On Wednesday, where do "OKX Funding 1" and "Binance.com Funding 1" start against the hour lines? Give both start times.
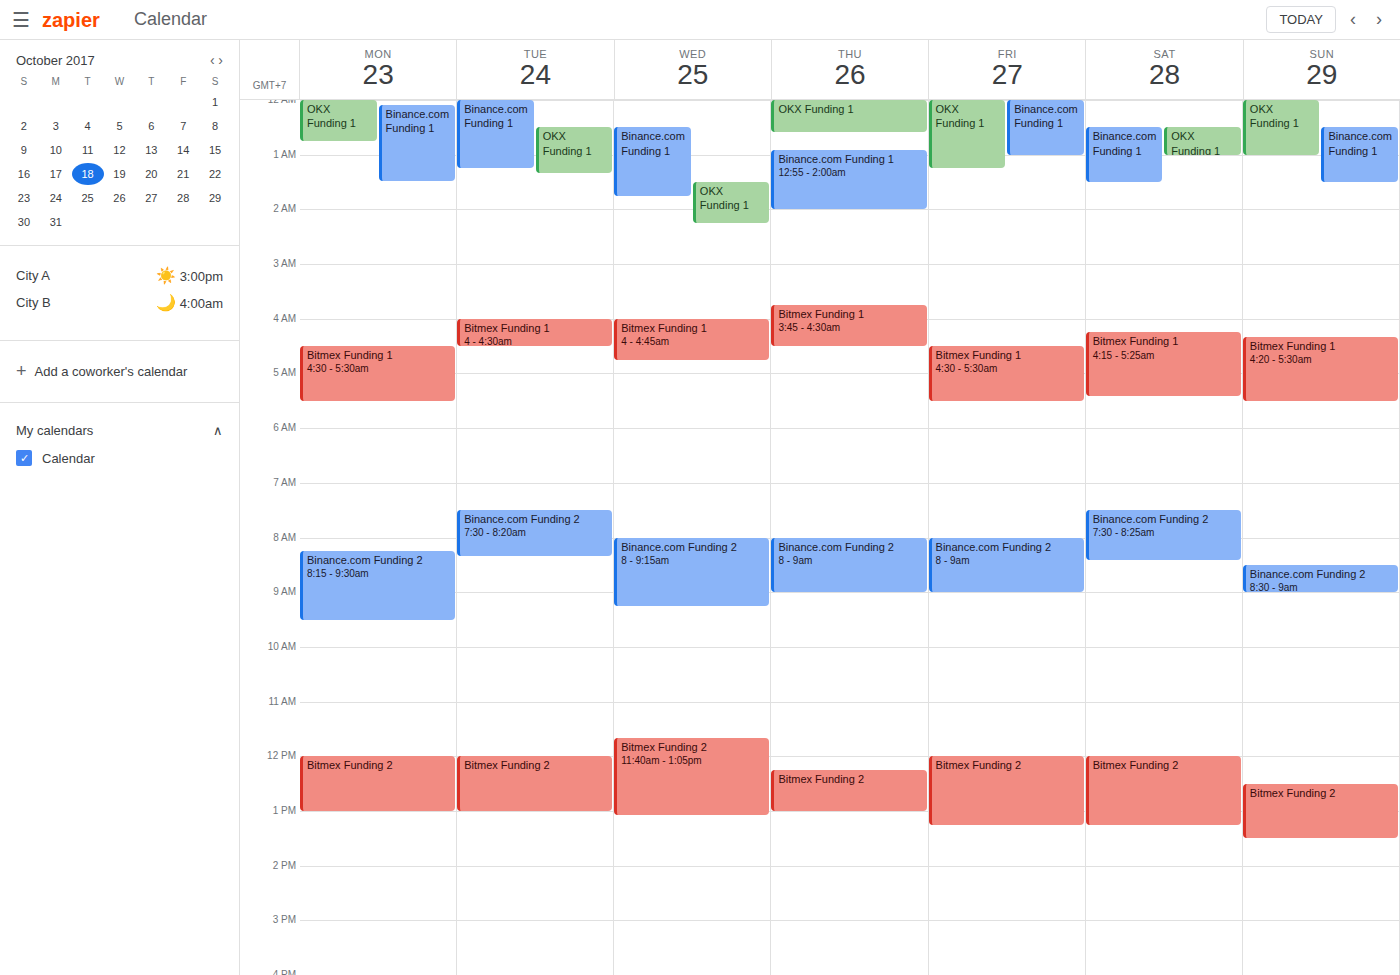
"OKX Funding 1": 1:30 AM, halfway between the 1 AM and 2 AM lines. "Binance.com Funding 1": 12:30 AM, halfway between the 12 AM and 1 AM lines.